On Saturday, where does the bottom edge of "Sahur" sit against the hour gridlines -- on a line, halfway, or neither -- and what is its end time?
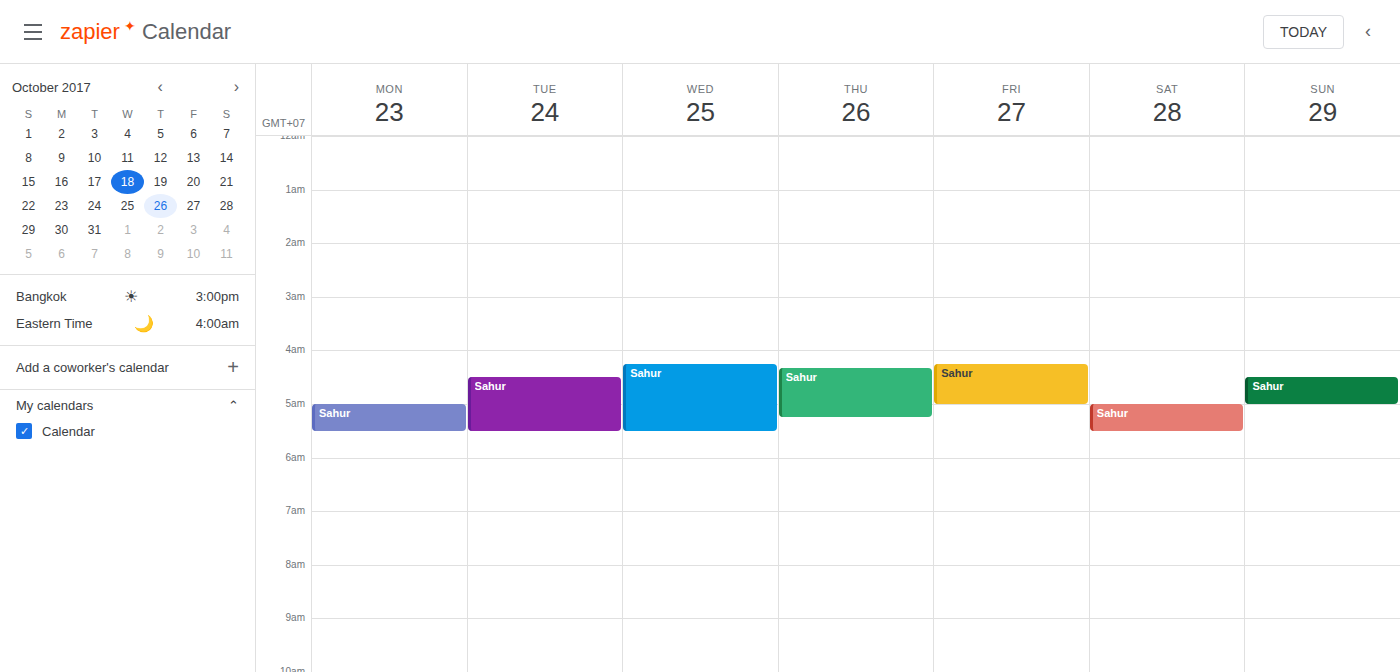
5:30 AM -- halfway between the 5 AM and 6 AM lines.